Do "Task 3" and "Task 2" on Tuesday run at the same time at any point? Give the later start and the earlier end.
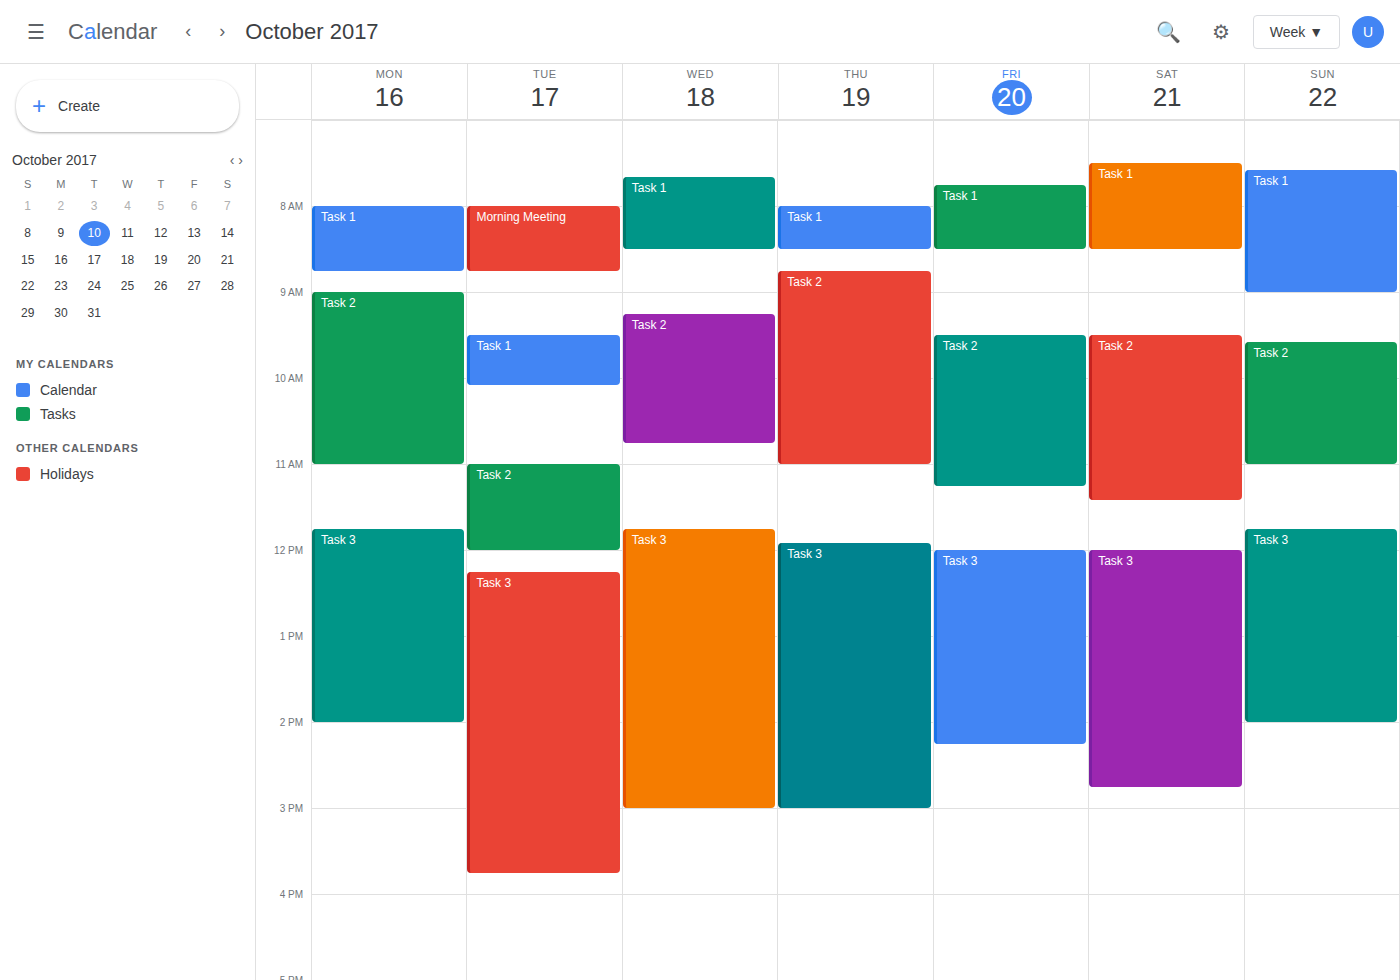
"Task 2" ends at 12:00 PM and "Task 3" starts at 12:15 PM -- no overlap.